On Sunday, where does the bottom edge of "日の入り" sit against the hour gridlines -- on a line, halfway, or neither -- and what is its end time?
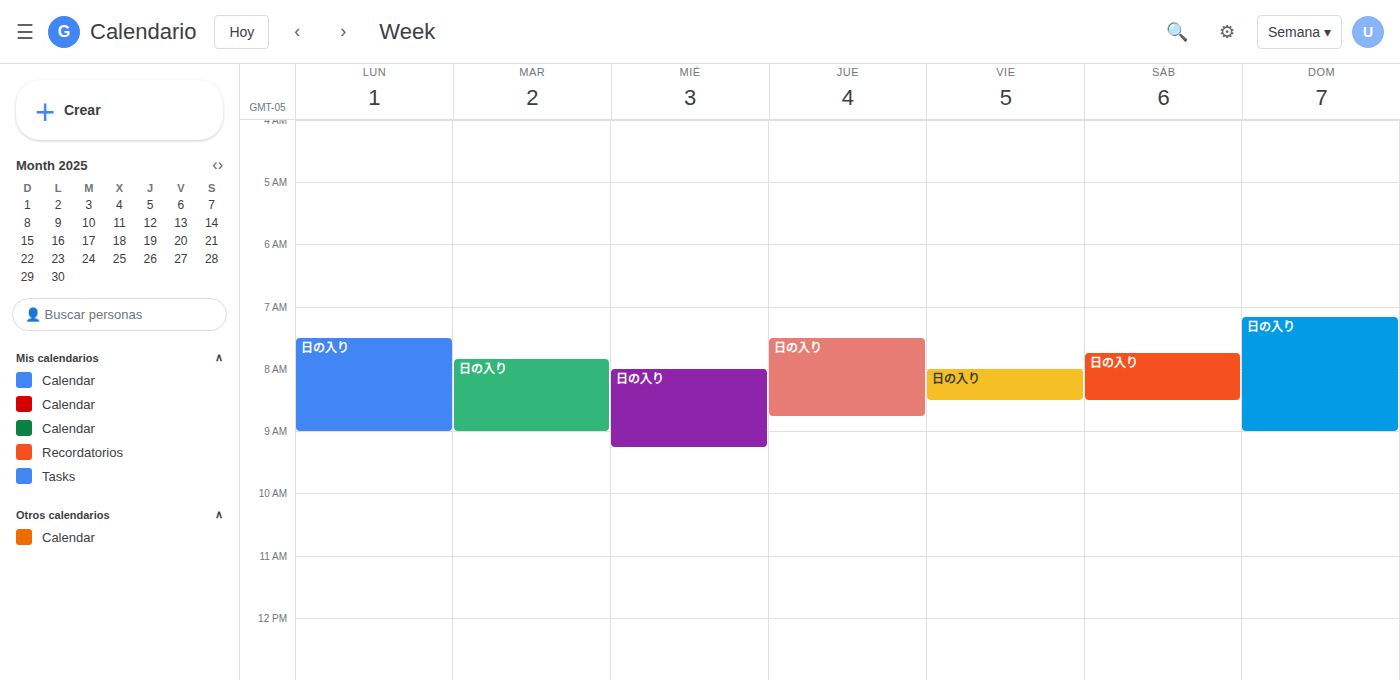
9:00 AM -- exactly on the 9 AM line.